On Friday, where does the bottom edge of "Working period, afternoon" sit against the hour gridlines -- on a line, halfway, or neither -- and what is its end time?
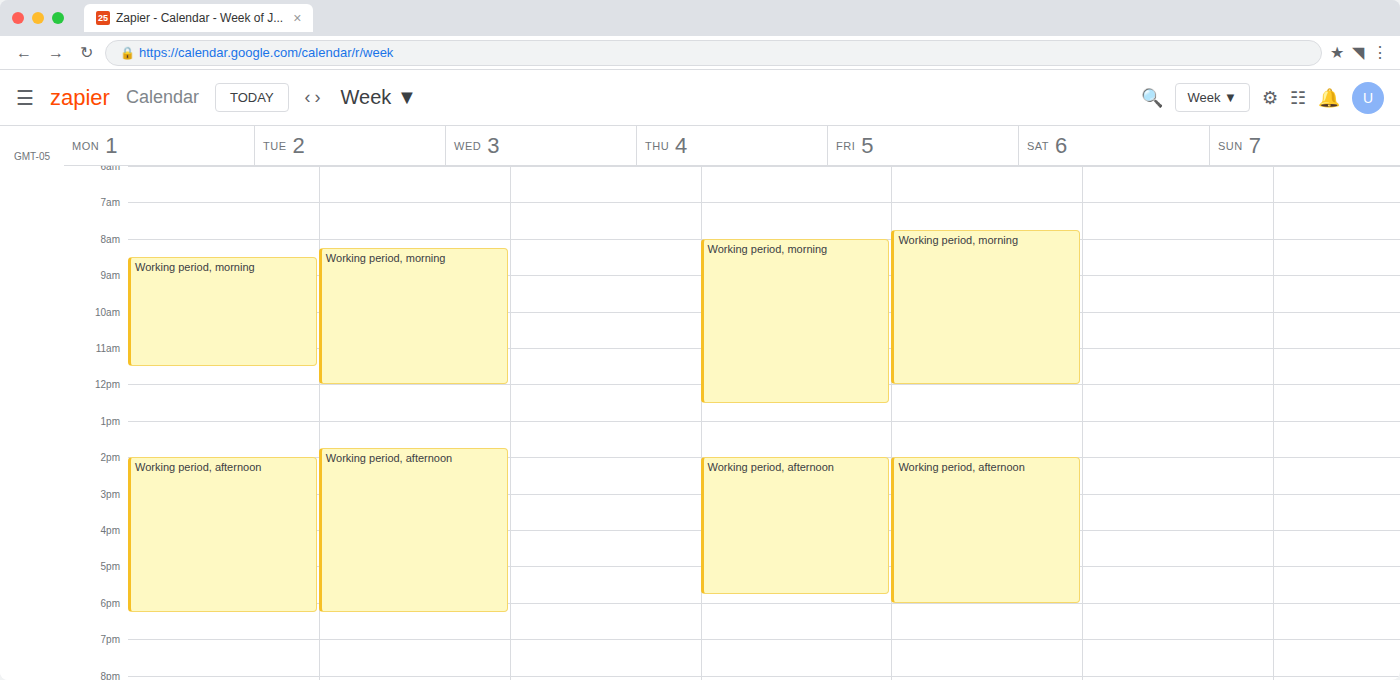
6:00 PM -- exactly on the 6 PM line.